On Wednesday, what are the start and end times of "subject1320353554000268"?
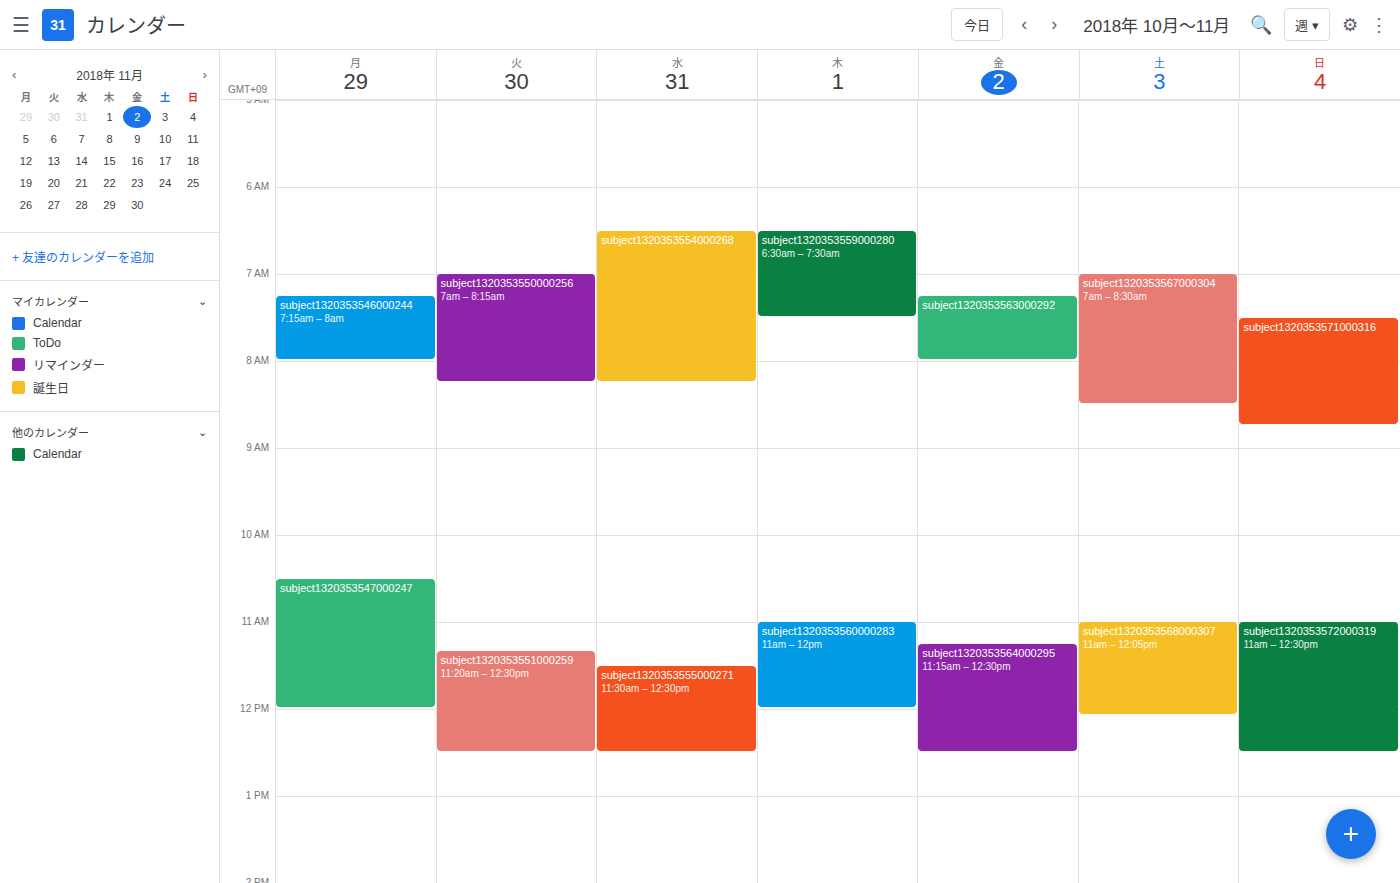
6:30 AM to 8:15 AM